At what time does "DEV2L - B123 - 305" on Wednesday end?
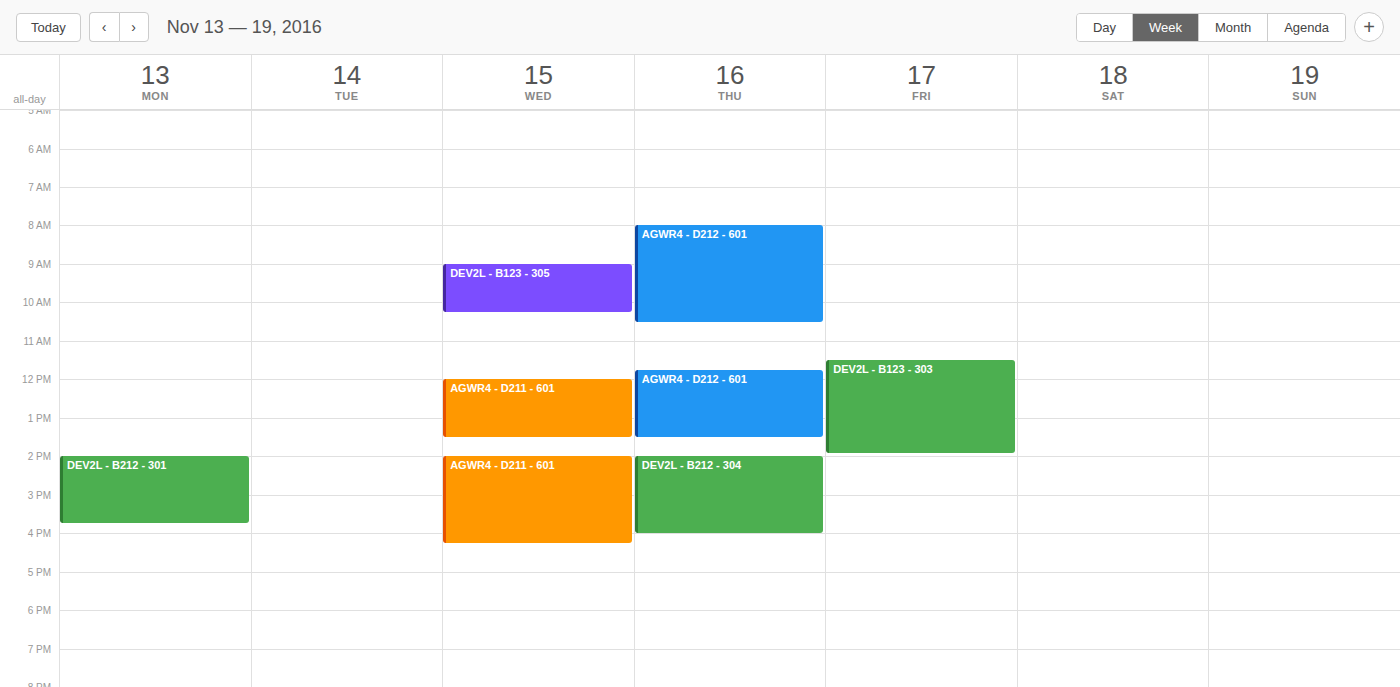
10:15 AM